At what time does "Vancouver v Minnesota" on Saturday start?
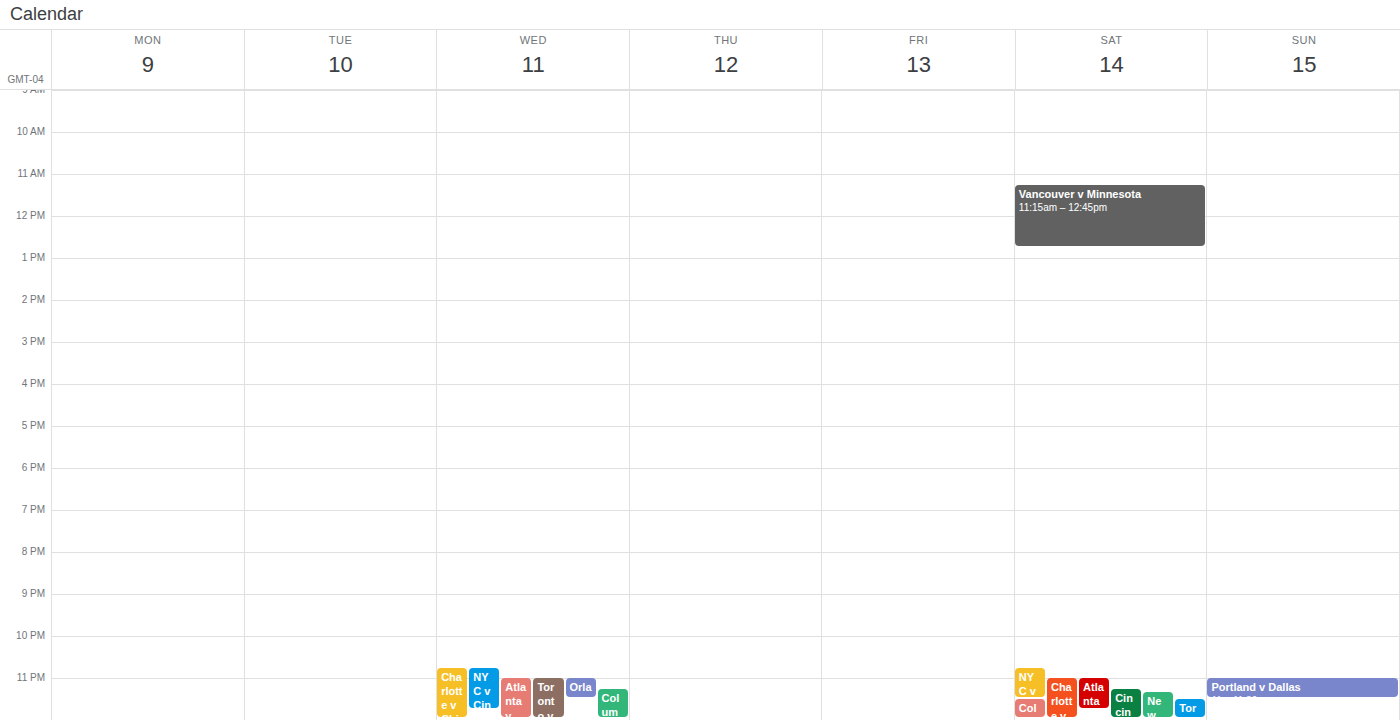
11:15 AM